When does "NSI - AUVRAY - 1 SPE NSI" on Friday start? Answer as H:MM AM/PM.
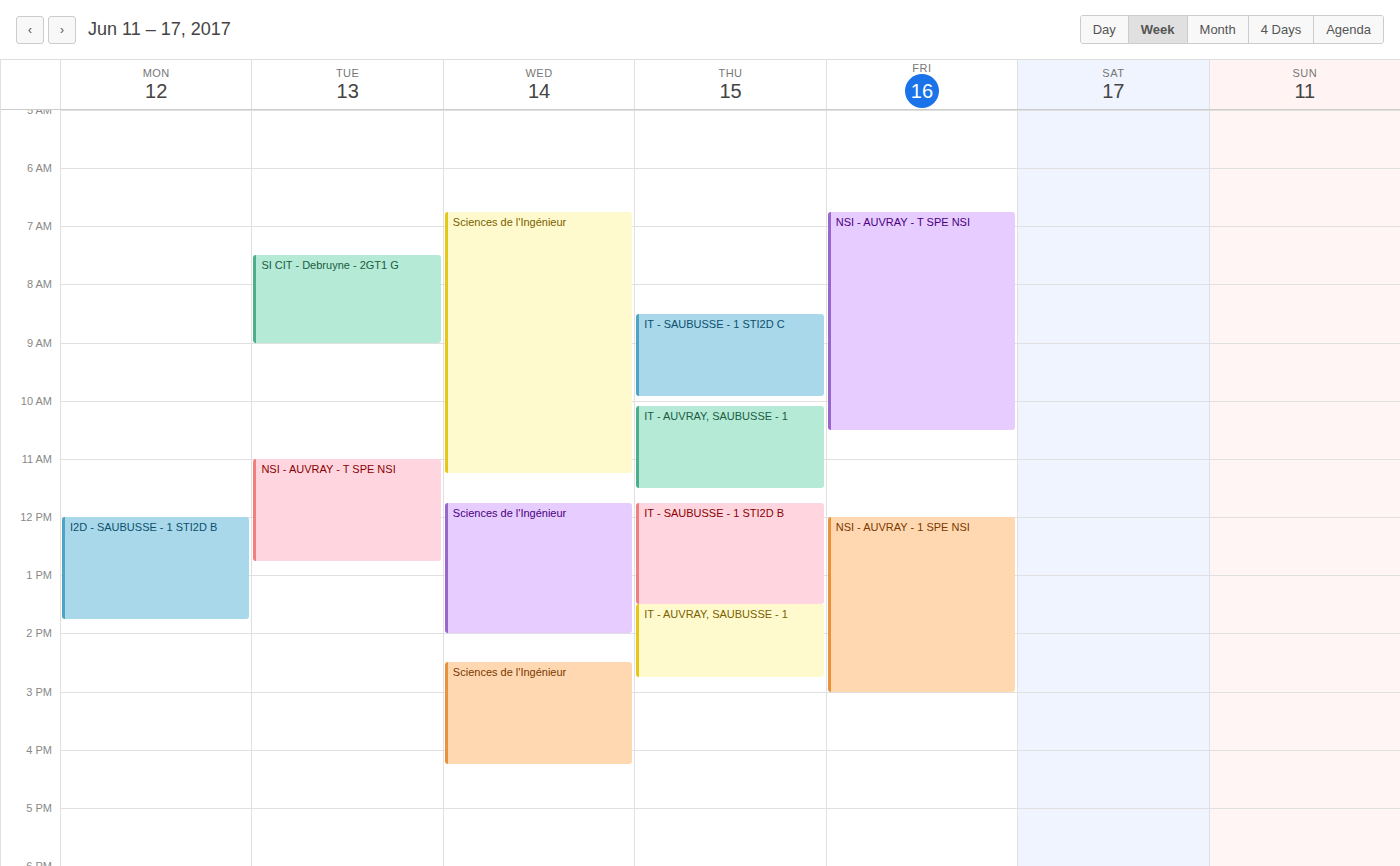
12:00 PM